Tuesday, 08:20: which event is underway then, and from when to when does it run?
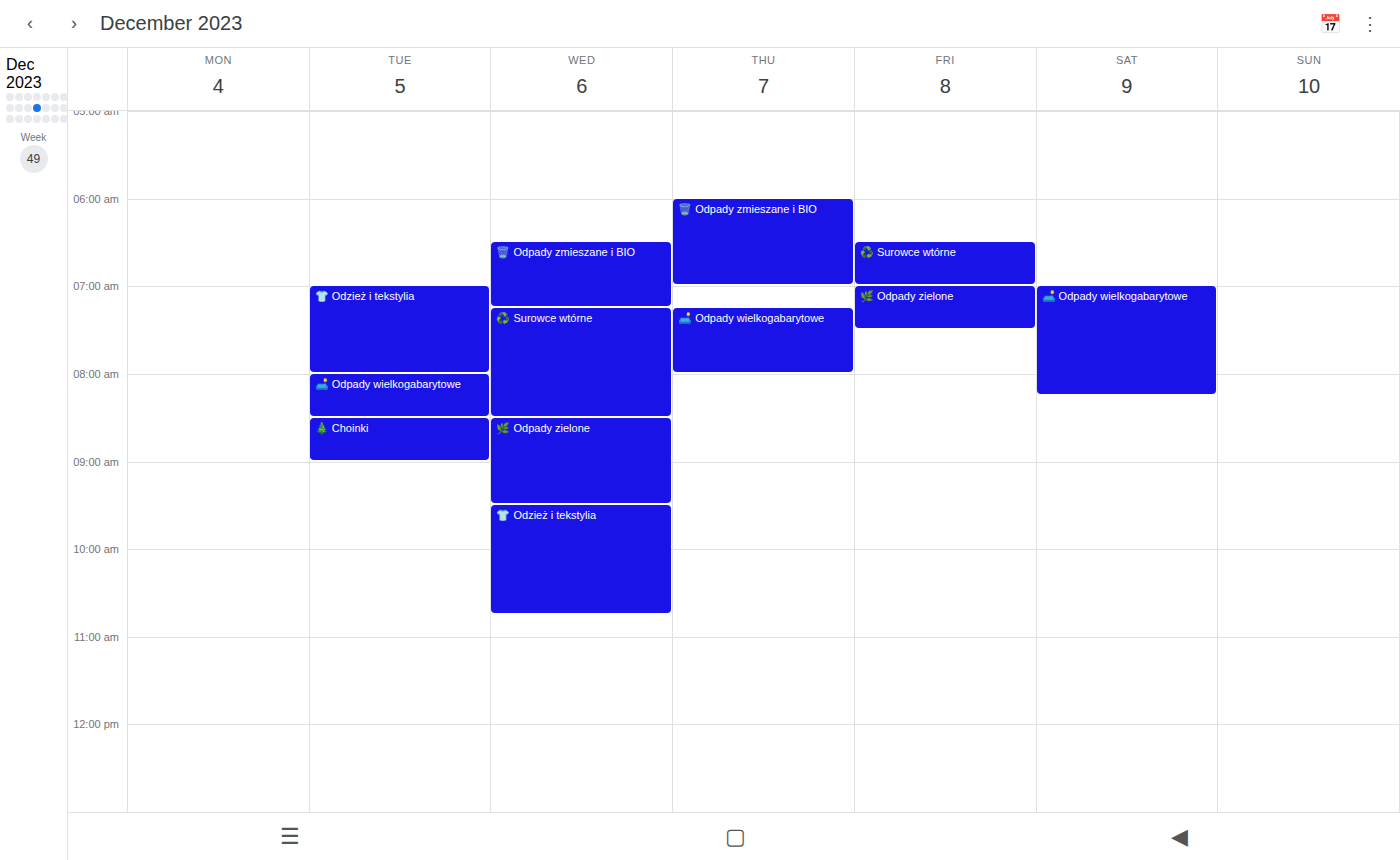
"🛋️ Odpady wielkogabarytowe", 08:00 to 08:30